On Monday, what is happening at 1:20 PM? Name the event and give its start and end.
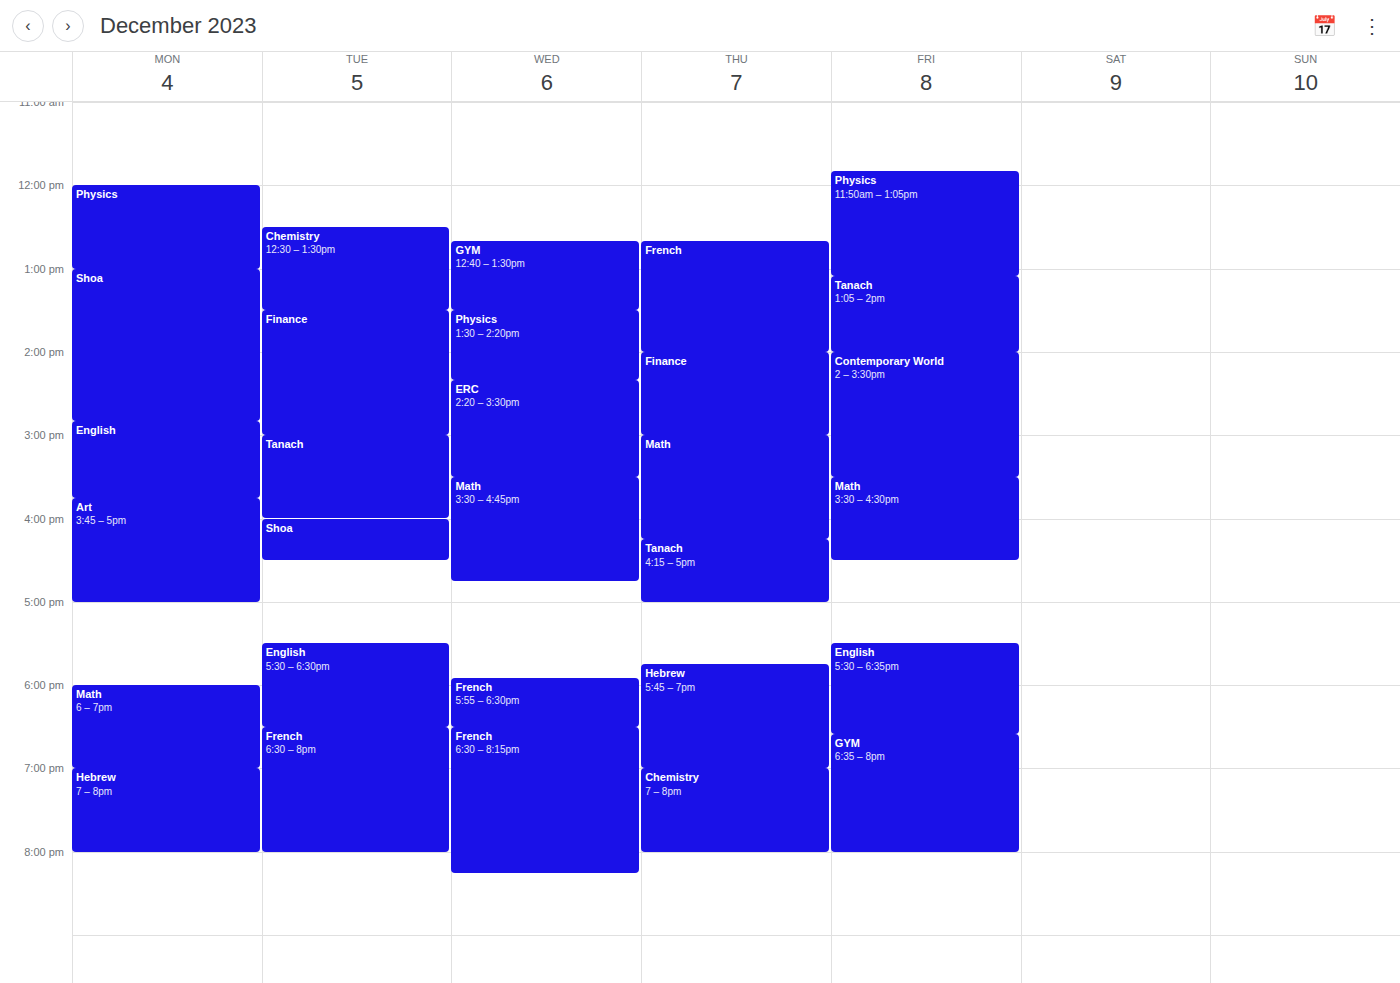
"Shoa", 1:00 PM to 2:50 PM